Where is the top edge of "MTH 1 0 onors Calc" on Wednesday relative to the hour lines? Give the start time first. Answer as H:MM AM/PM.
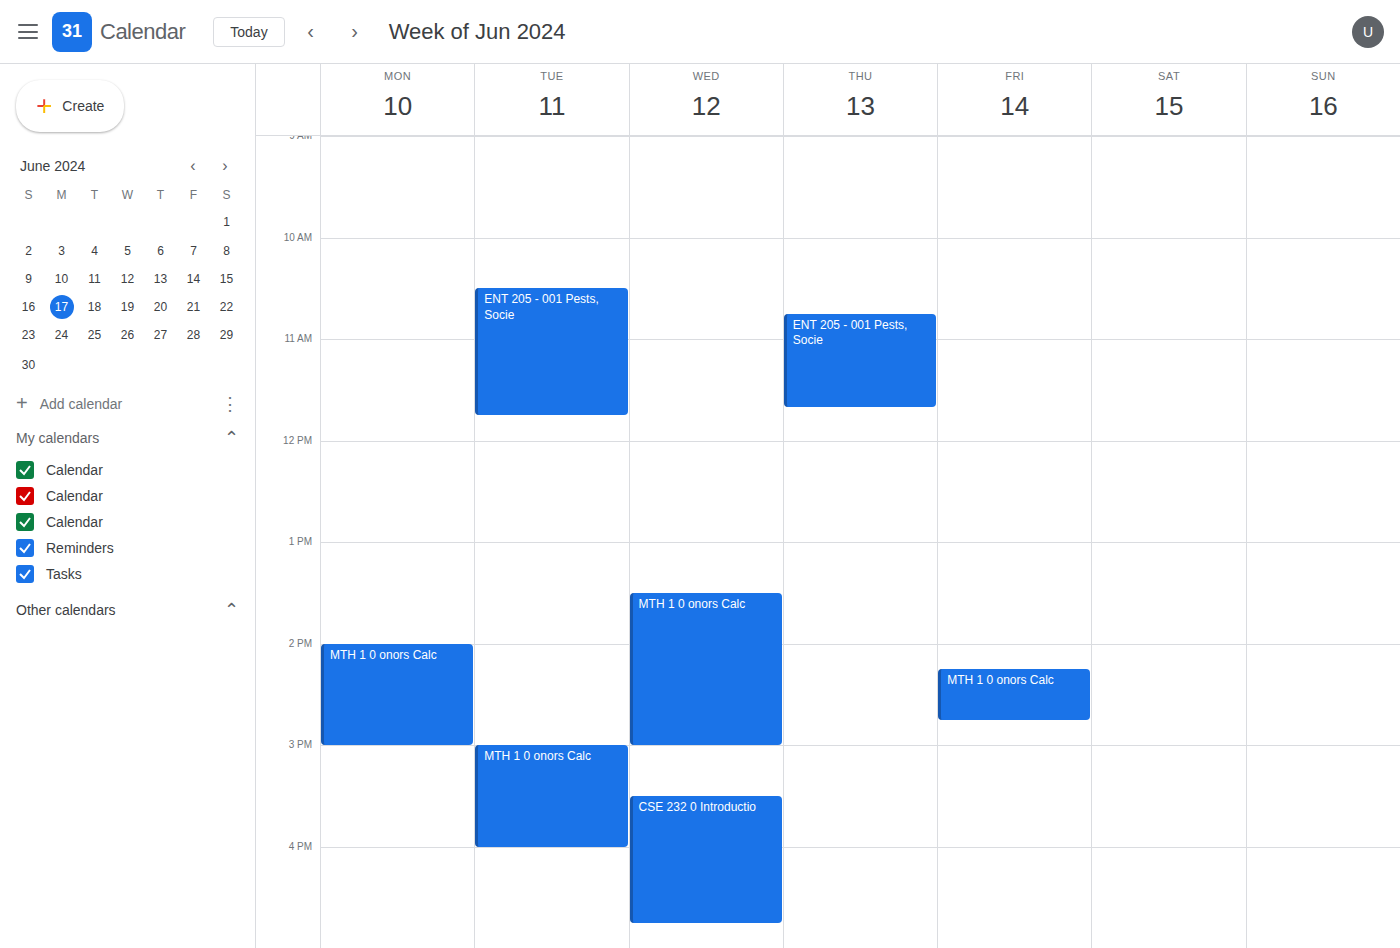
1:30 PM -- halfway between the 1 PM and 2 PM lines.